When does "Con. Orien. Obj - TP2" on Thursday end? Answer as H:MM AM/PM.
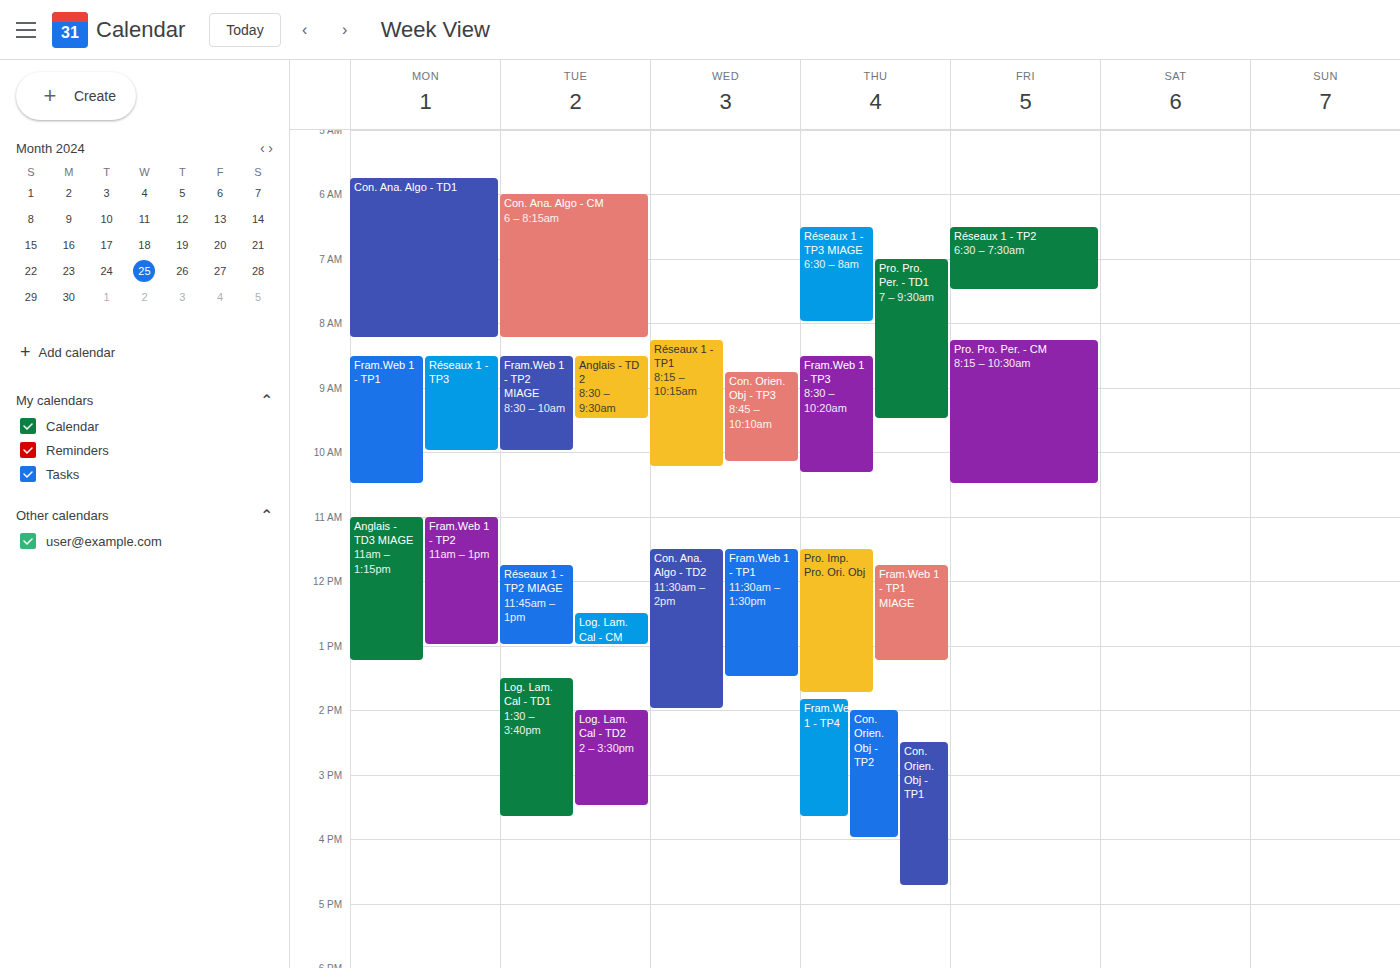
4:00 PM